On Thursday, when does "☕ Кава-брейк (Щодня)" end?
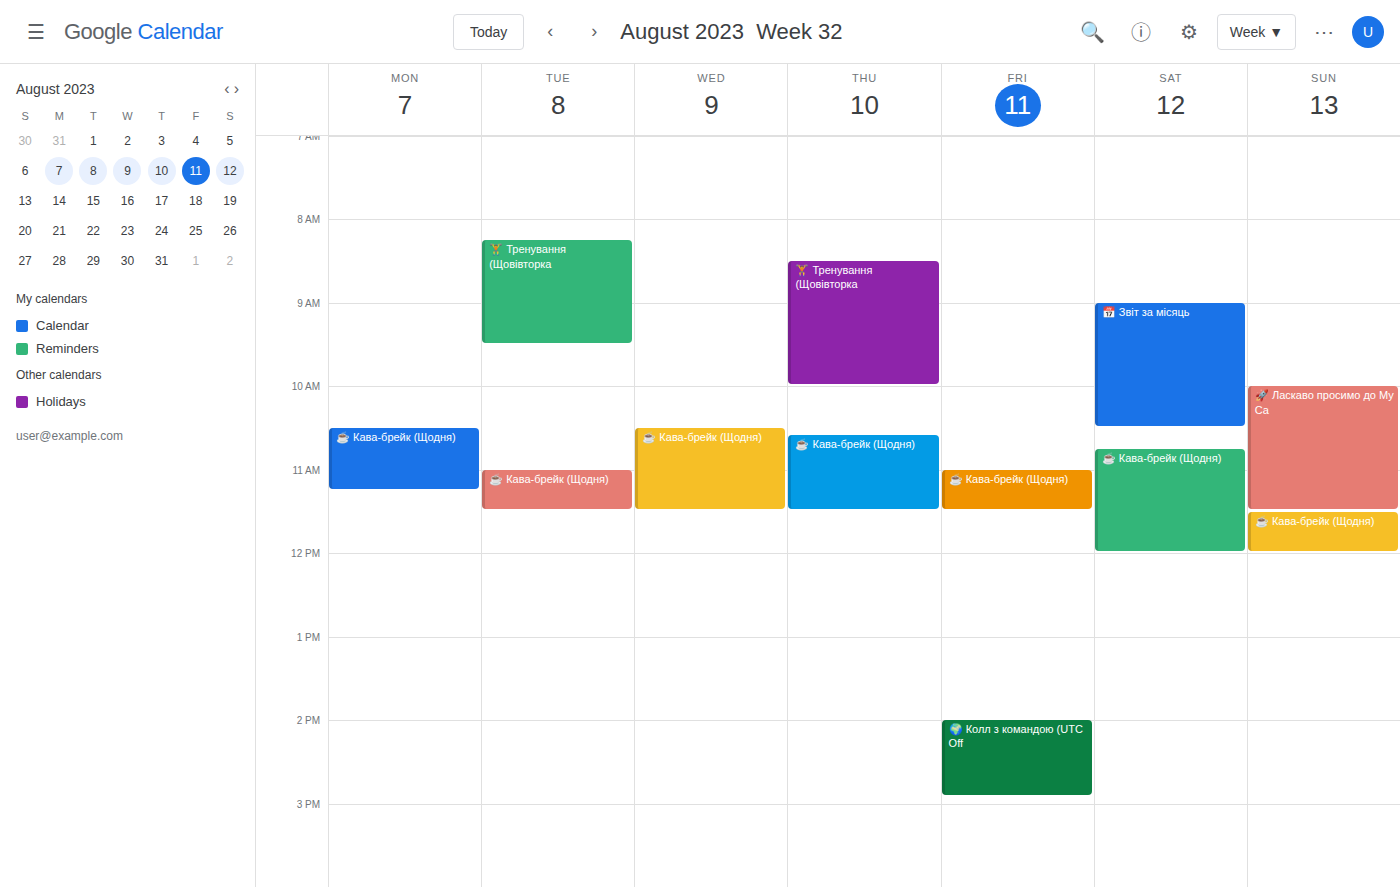
11:30 AM